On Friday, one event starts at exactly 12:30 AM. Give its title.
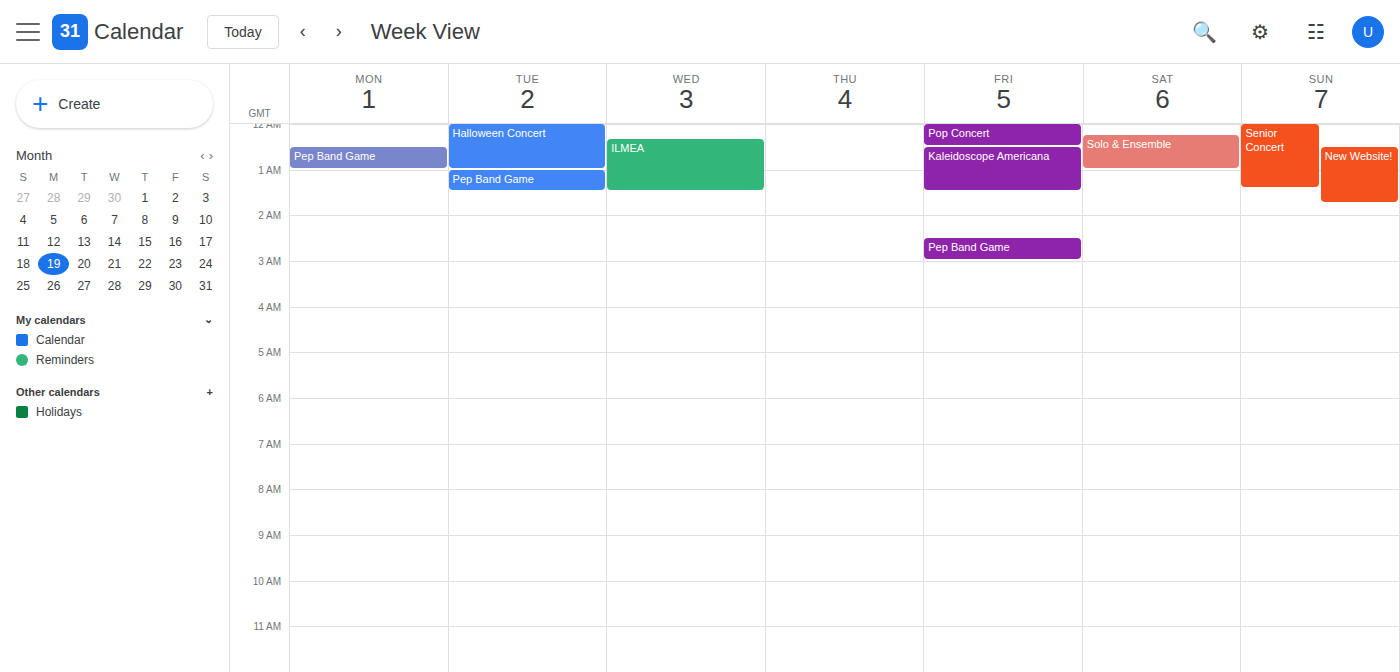
"Kaleidoscope Americana"